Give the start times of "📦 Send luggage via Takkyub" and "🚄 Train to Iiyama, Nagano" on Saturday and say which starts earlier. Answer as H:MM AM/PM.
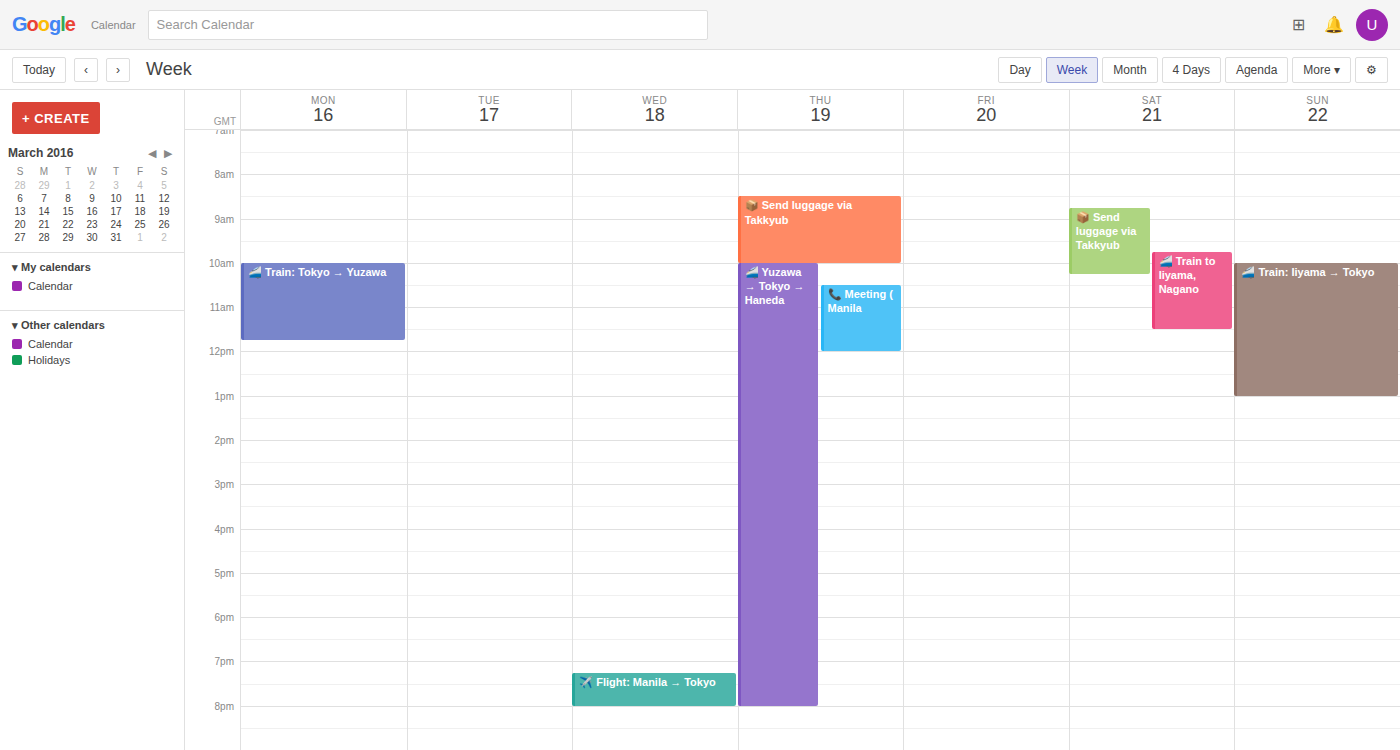
"📦 Send luggage via Takkyub" 8:45 AM; "🚄 Train to Iiyama, Nagano" 9:45 AM.